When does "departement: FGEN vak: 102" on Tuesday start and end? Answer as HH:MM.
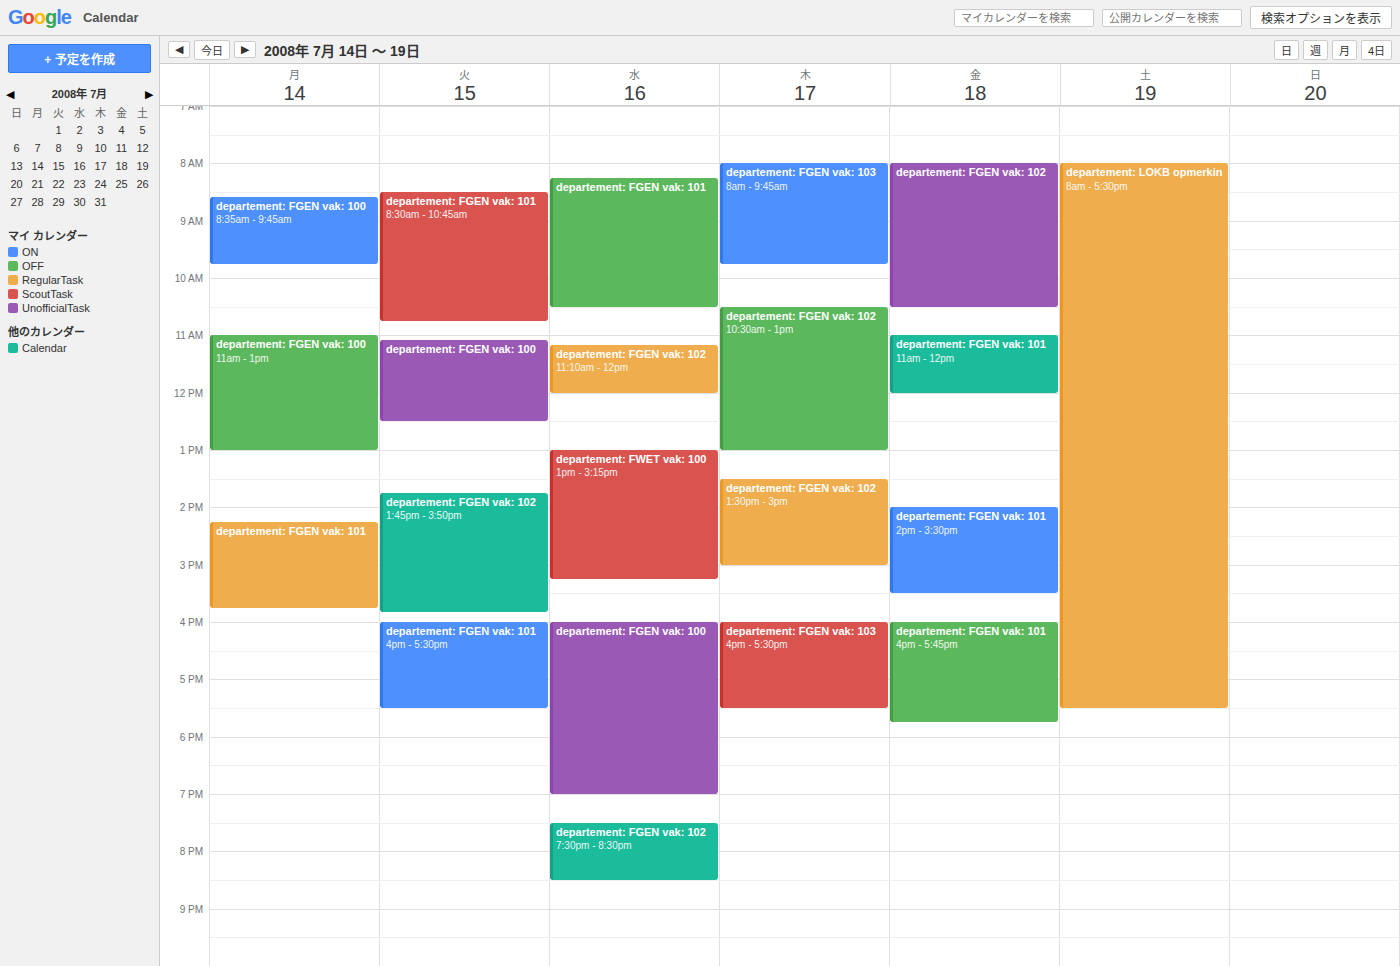
13:45 to 15:50